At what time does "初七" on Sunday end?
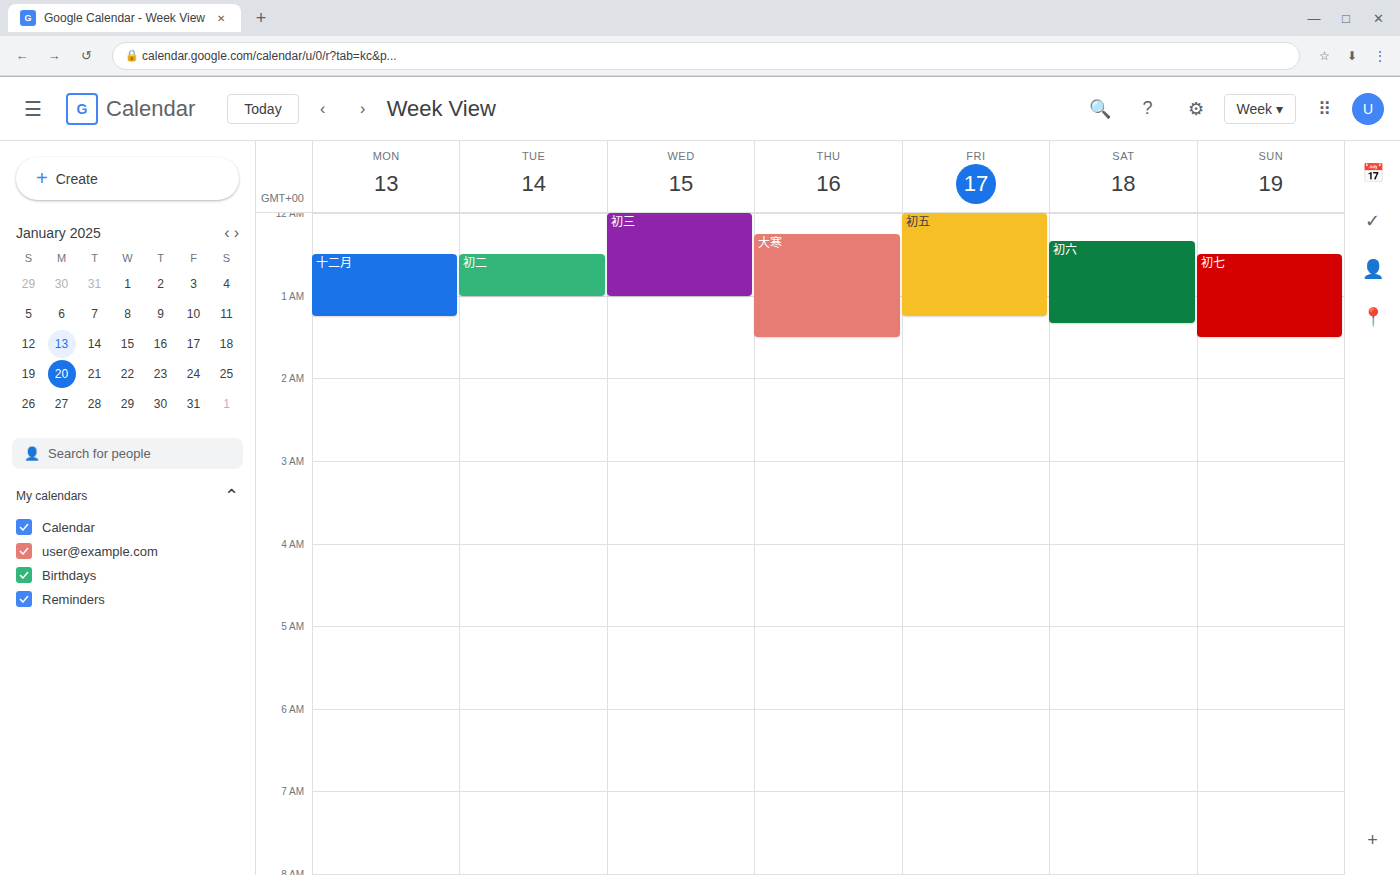
01:30